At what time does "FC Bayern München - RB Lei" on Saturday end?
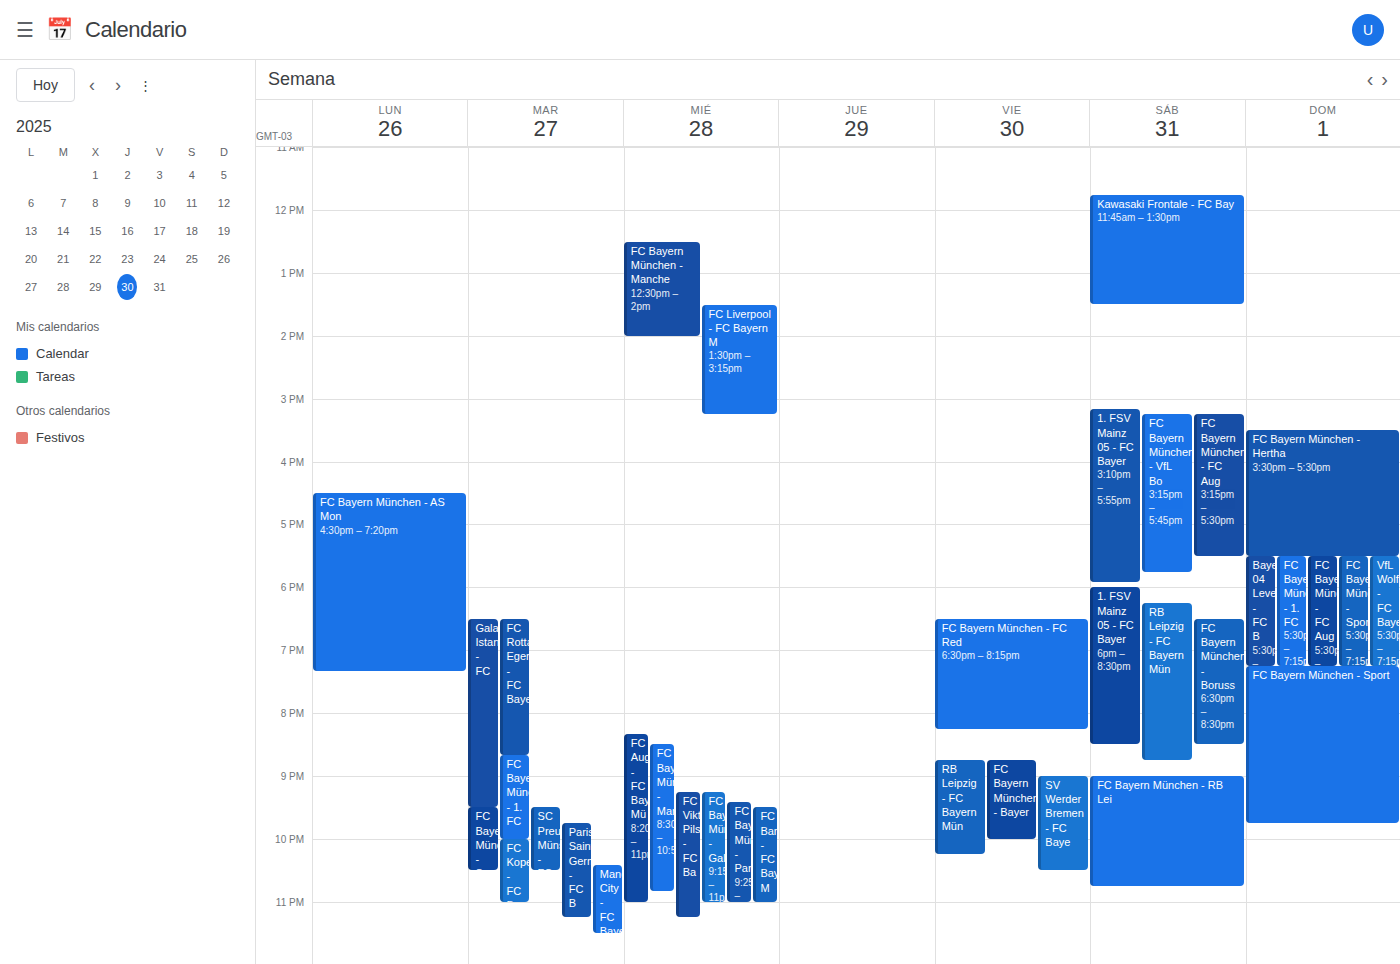
10:45 PM